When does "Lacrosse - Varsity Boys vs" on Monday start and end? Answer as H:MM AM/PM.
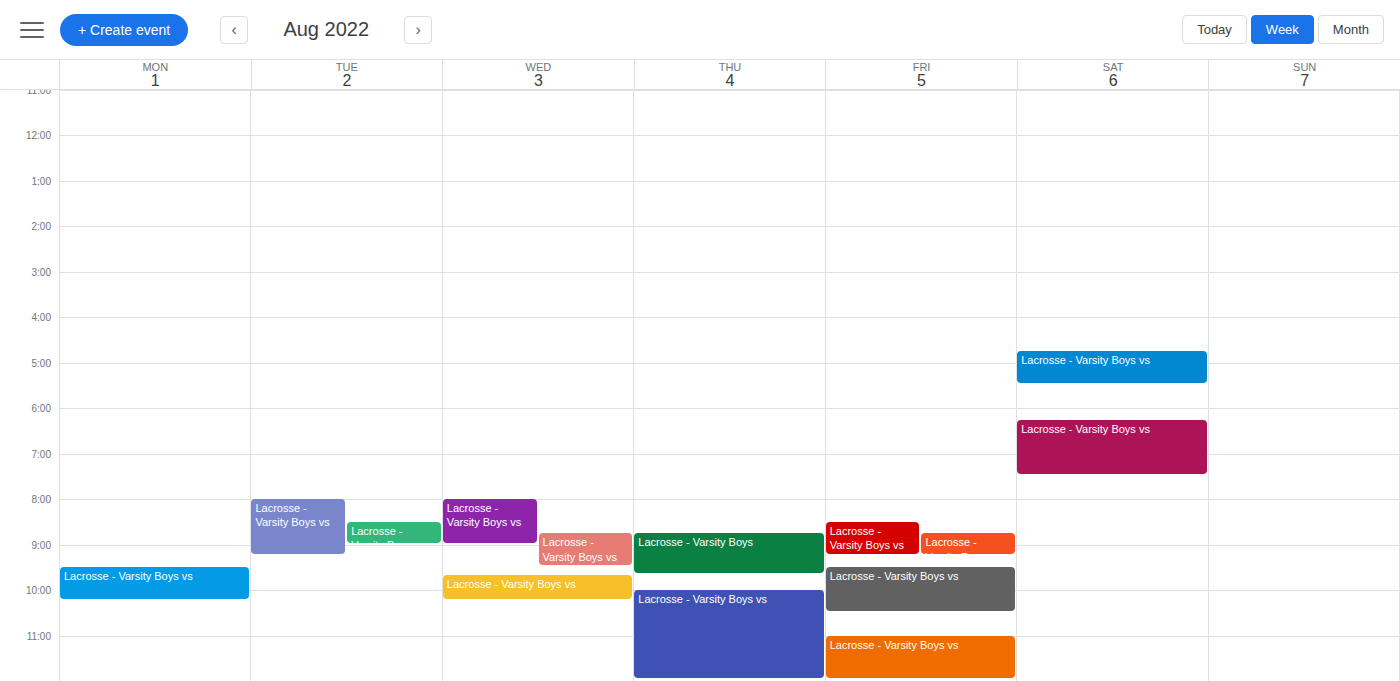
9:30 PM to 10:15 PM